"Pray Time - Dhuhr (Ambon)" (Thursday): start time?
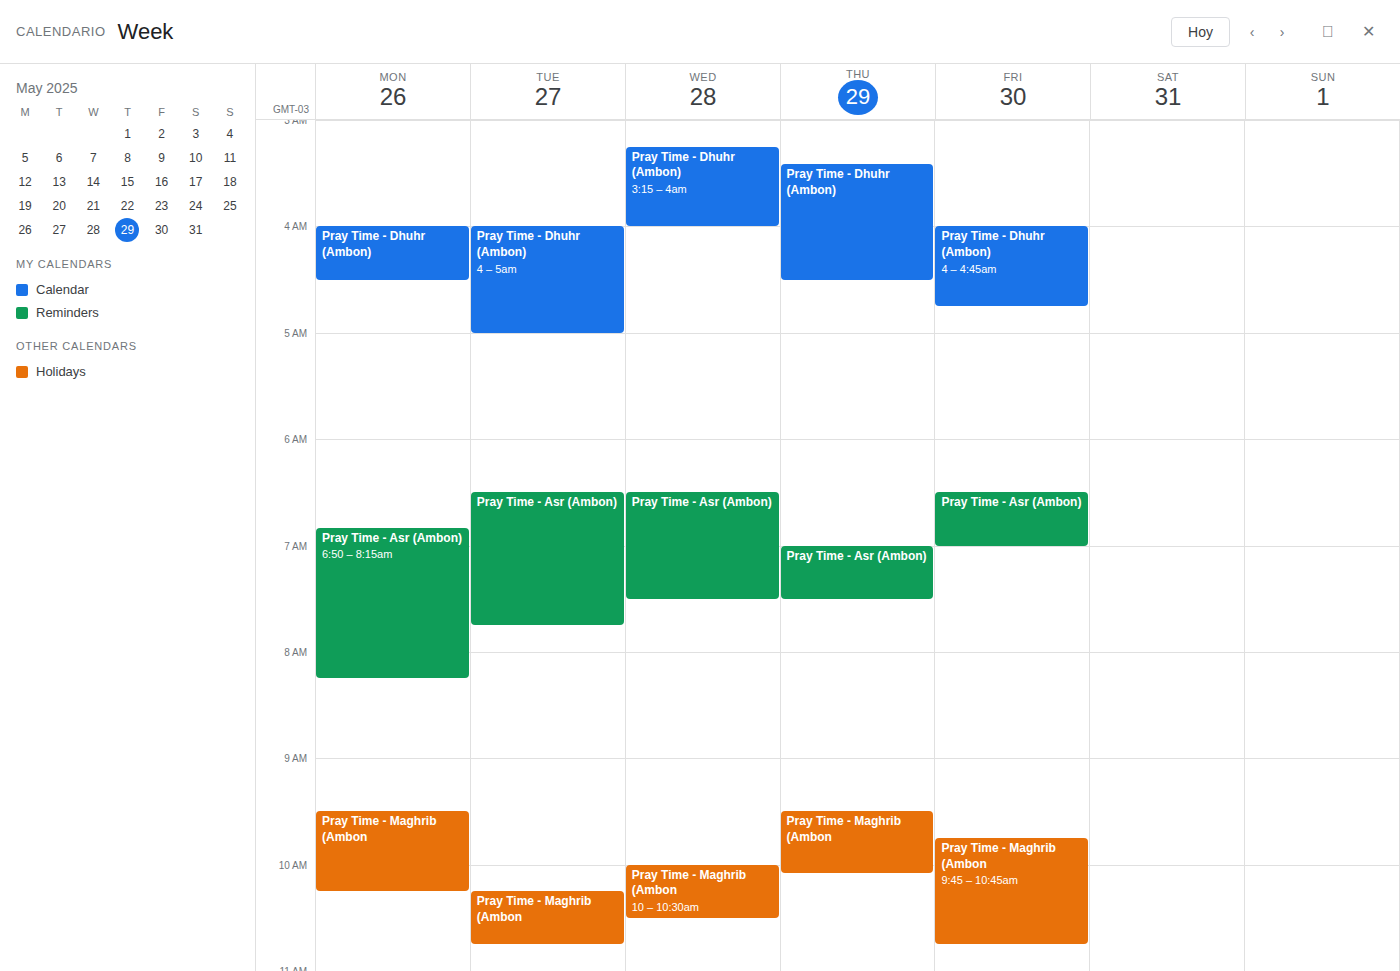
3:25 AM